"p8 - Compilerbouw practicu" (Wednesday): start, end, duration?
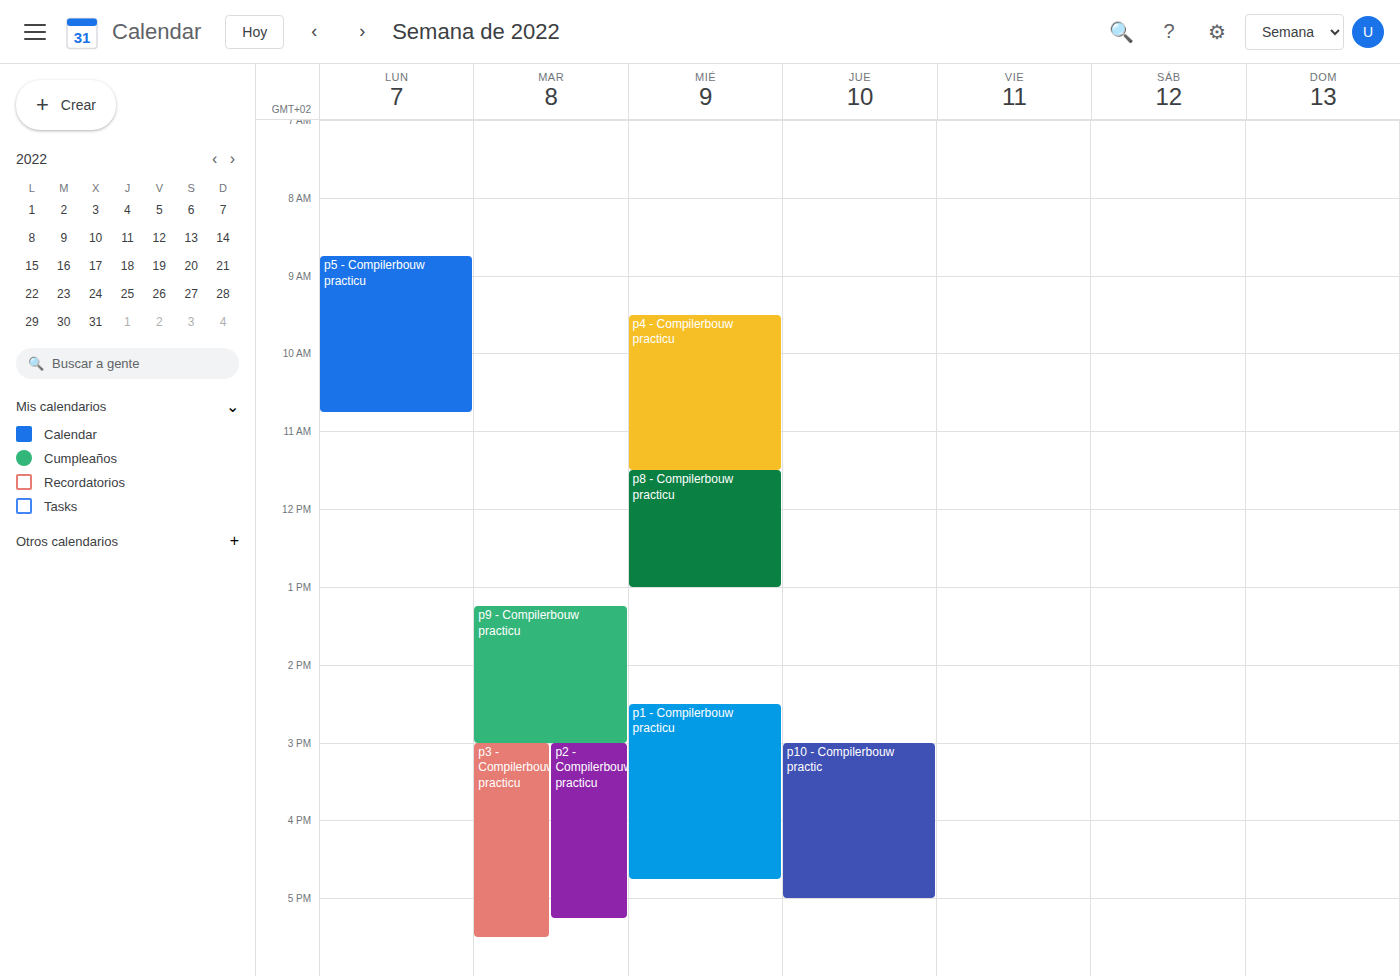
11:30 AM to 1:00 PM, 1 hour 30 minutes